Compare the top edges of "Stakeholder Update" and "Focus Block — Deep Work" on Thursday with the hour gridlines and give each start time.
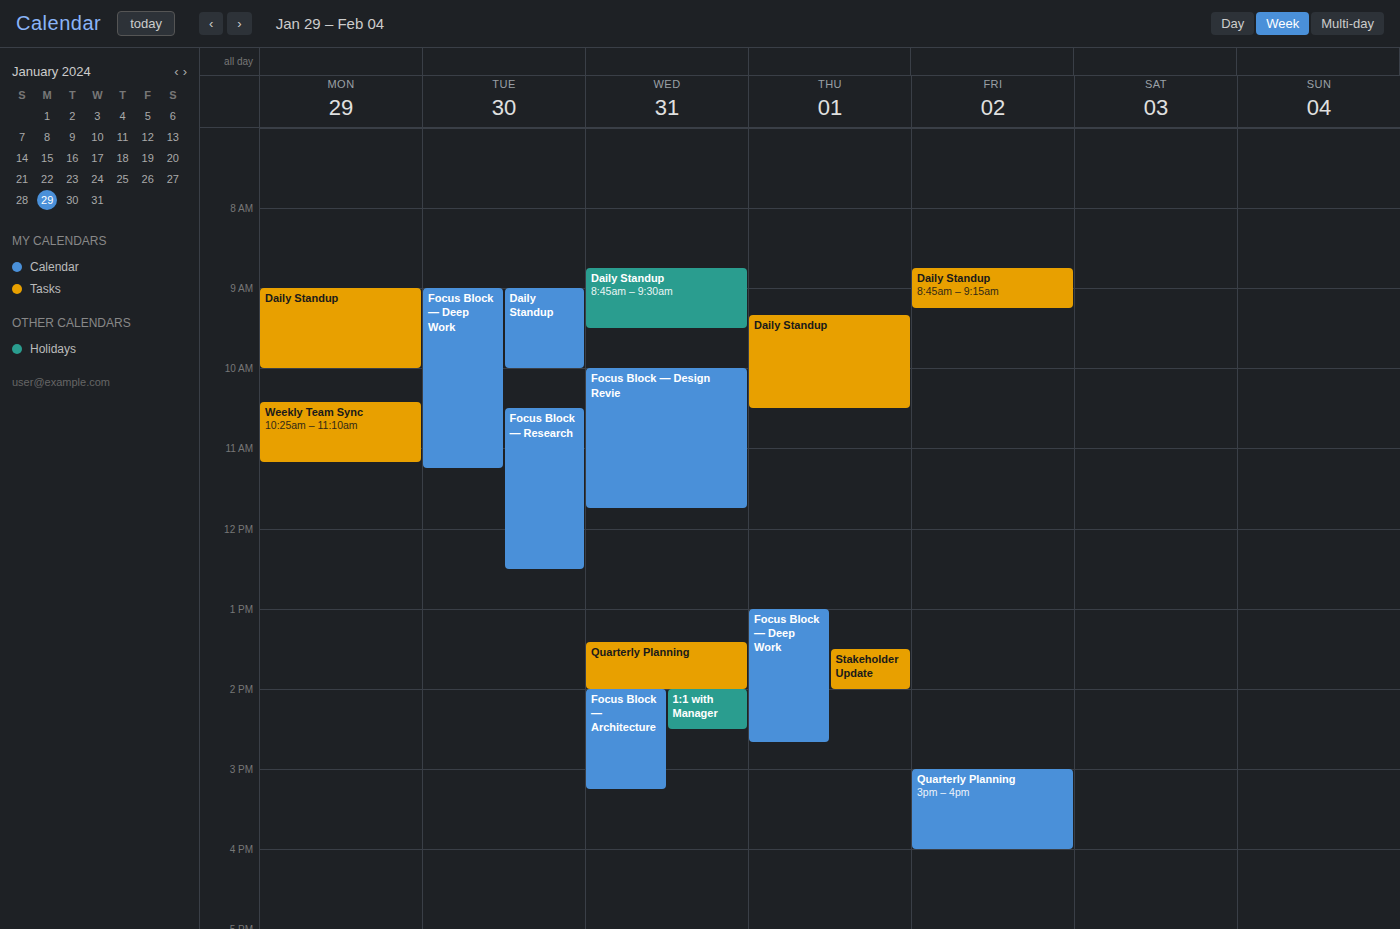
"Stakeholder Update": 1:30 PM, halfway between the 1 PM and 2 PM lines. "Focus Block — Deep Work": 1:00 PM, exactly on the 1 PM line.